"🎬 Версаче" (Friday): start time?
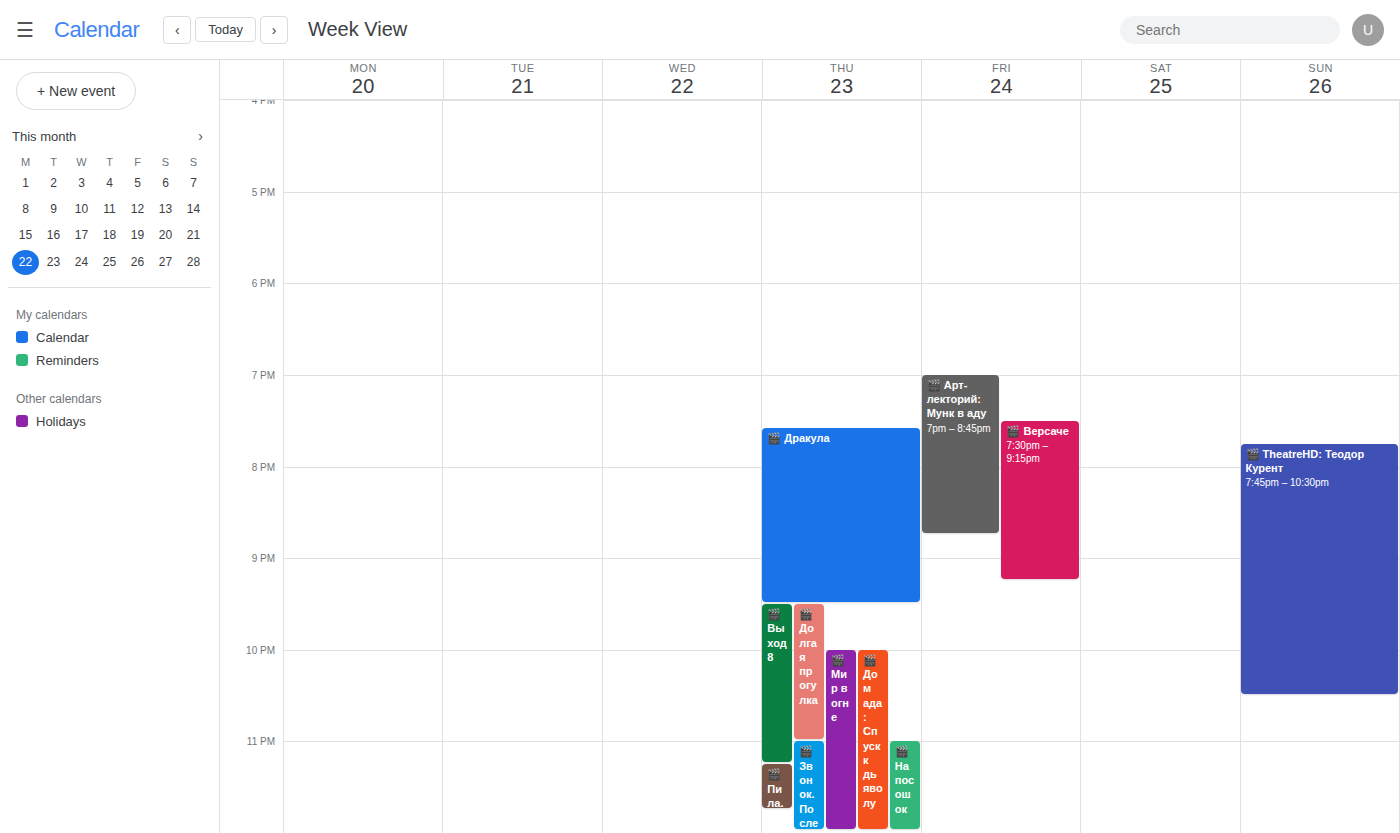
7:30 PM